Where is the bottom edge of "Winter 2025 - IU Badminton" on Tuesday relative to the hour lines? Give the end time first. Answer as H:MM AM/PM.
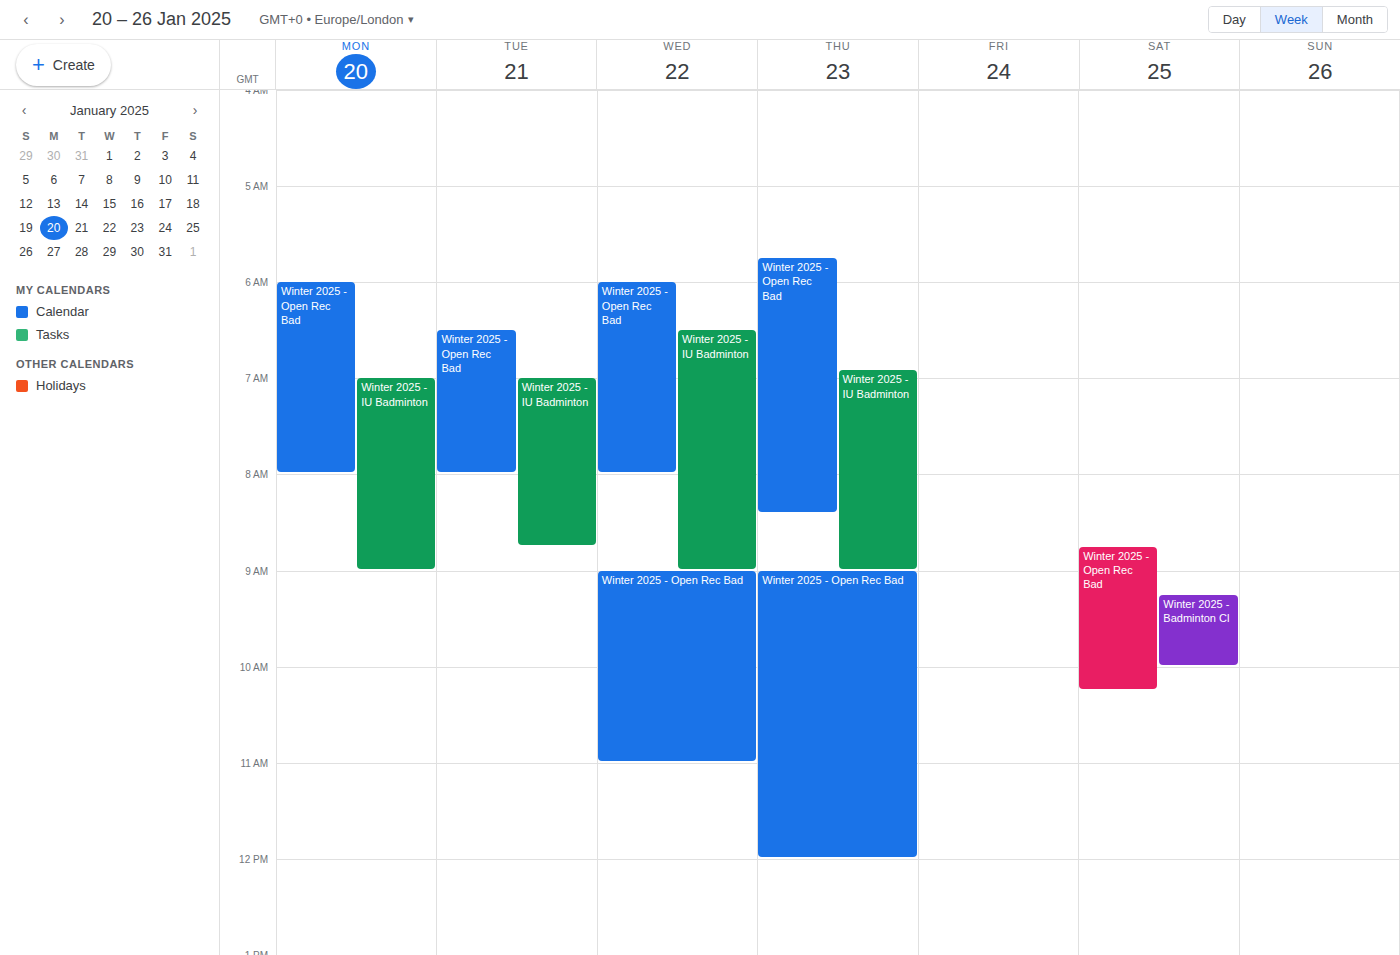
8:45 AM -- neither: three quarters of the way from the 8 AM line to the 9 AM line.